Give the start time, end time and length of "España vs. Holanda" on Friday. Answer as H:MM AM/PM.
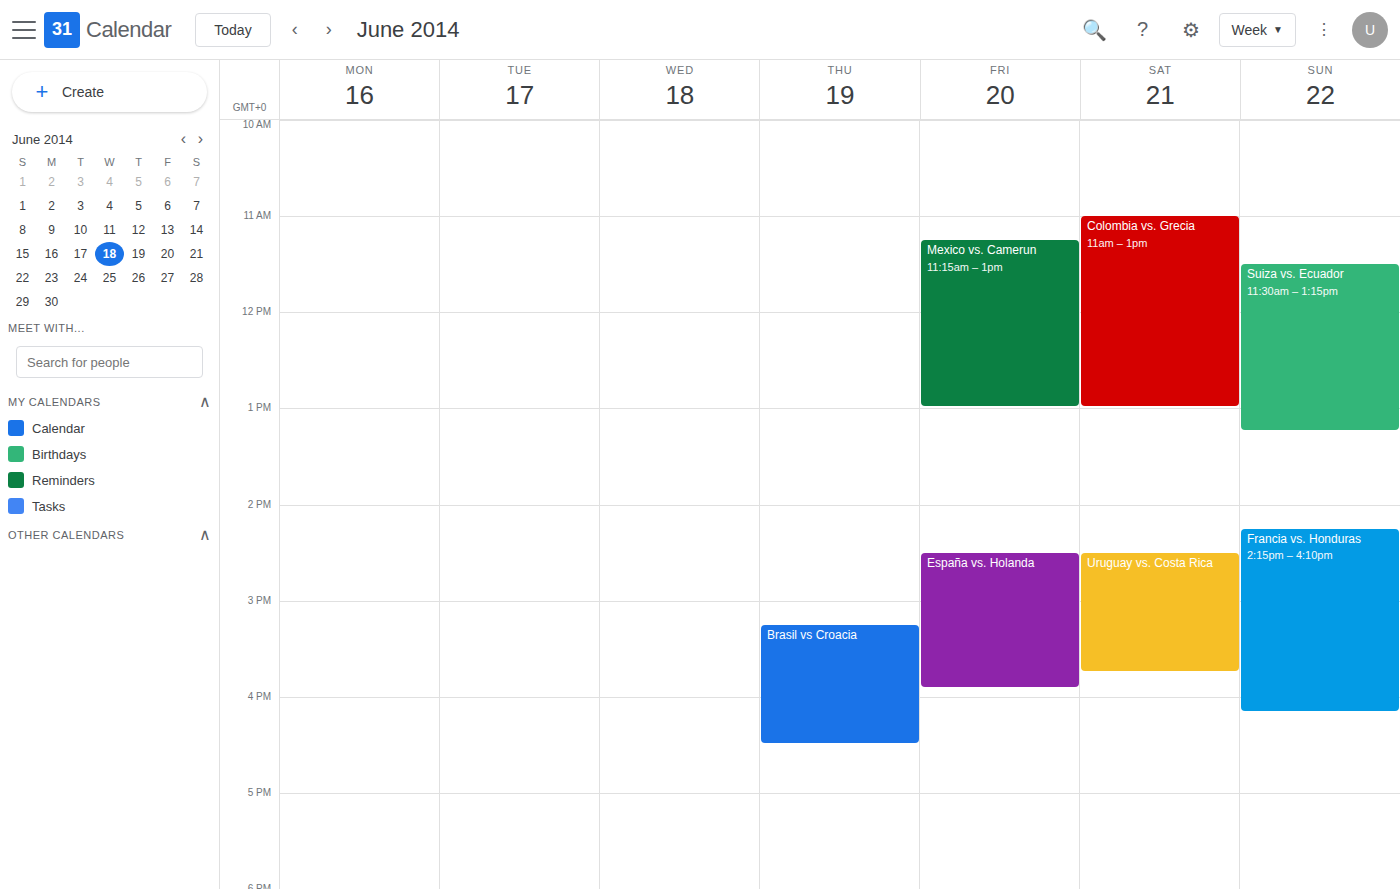
2:30 PM to 3:55 PM, 1 hour 25 minutes